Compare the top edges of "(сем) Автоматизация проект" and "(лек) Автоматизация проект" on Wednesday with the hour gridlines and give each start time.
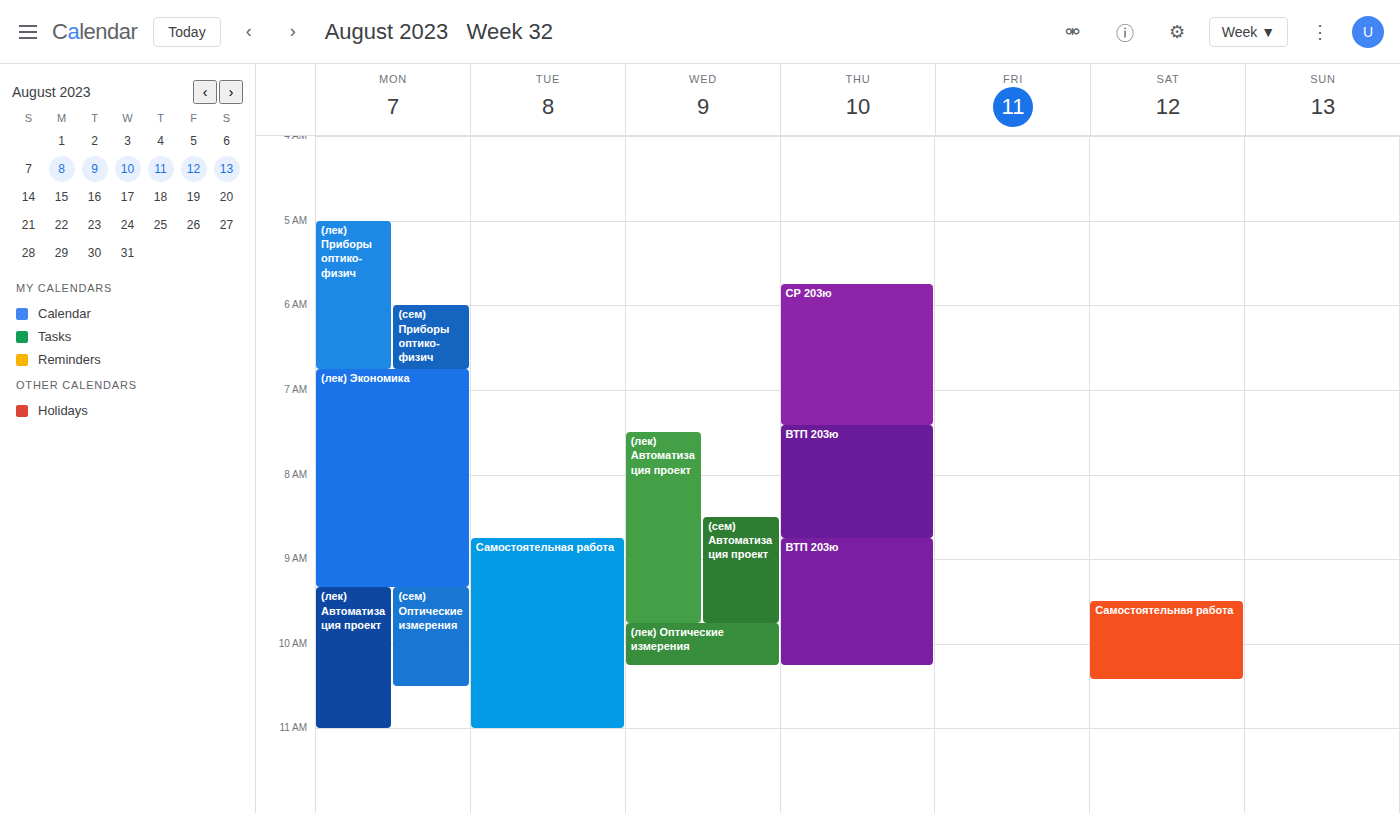
"(сем) Автоматизация проект": 8:30 AM, halfway between the 8 AM and 9 AM lines. "(лек) Автоматизация проект": 7:30 AM, halfway between the 7 AM and 8 AM lines.